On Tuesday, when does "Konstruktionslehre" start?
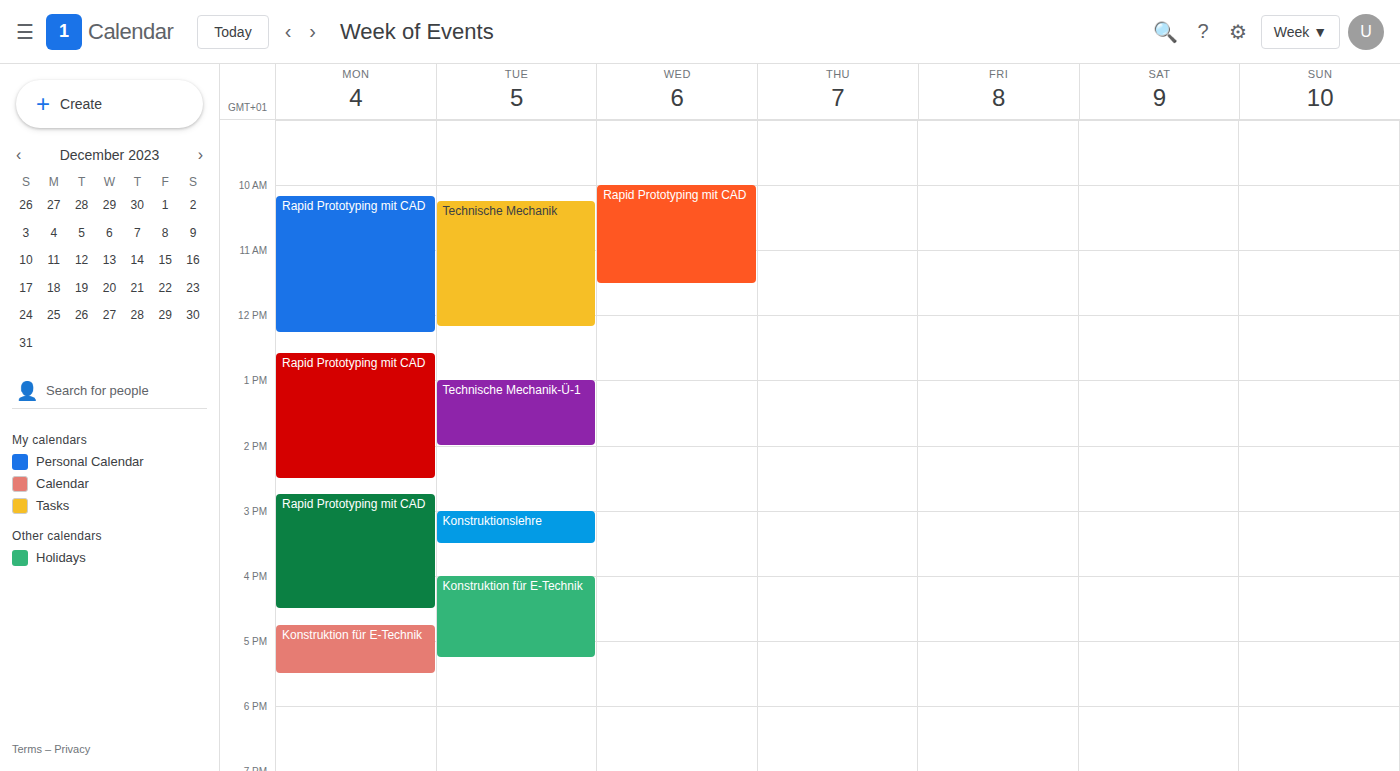
15:00